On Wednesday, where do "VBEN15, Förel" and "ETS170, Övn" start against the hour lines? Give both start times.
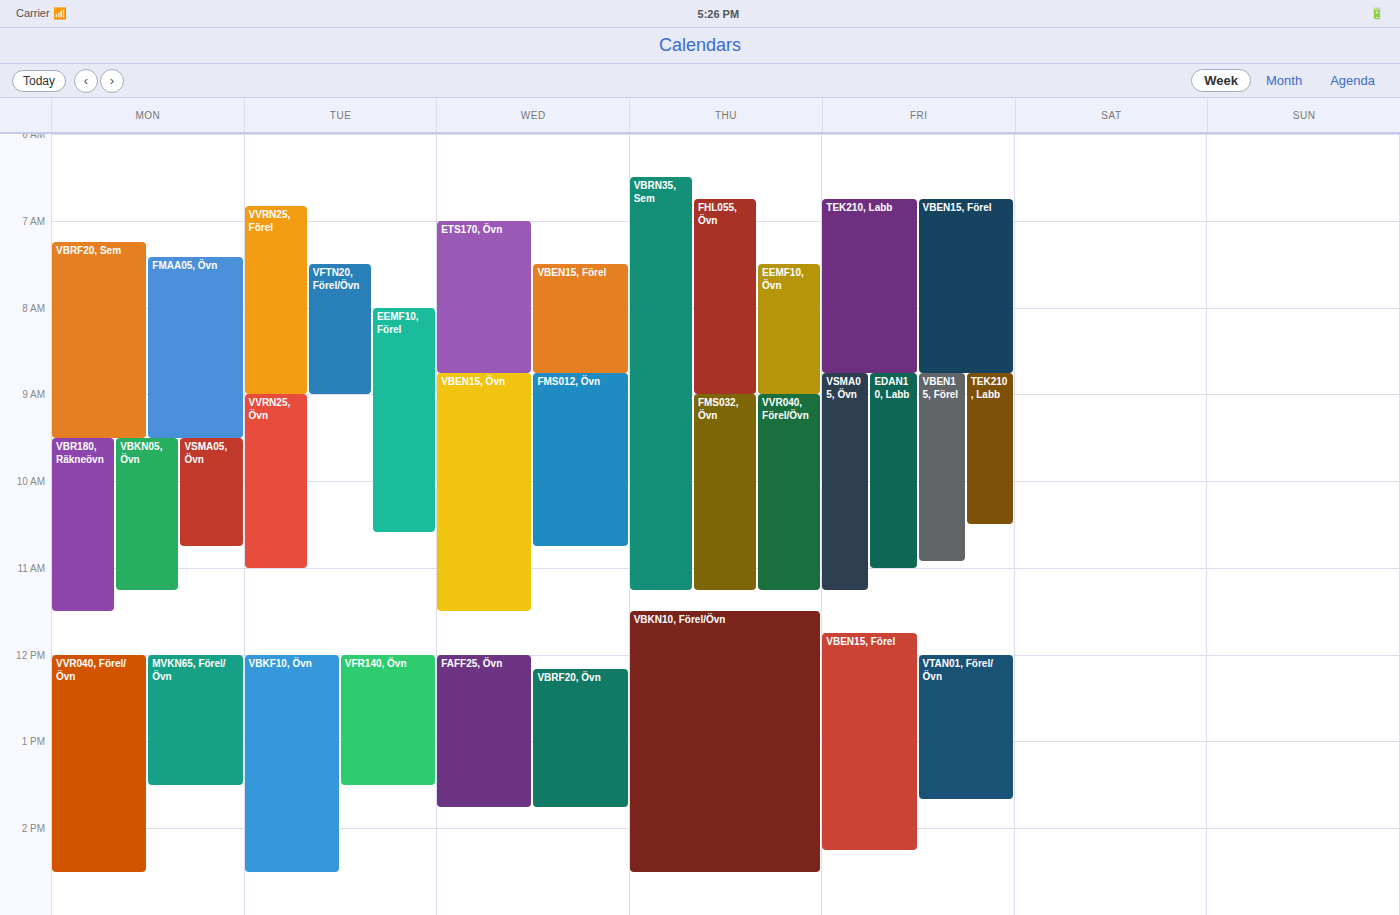
"VBEN15, Förel": 7:30 AM, halfway between the 7 AM and 8 AM lines. "ETS170, Övn": 7:00 AM, exactly on the 7 AM line.